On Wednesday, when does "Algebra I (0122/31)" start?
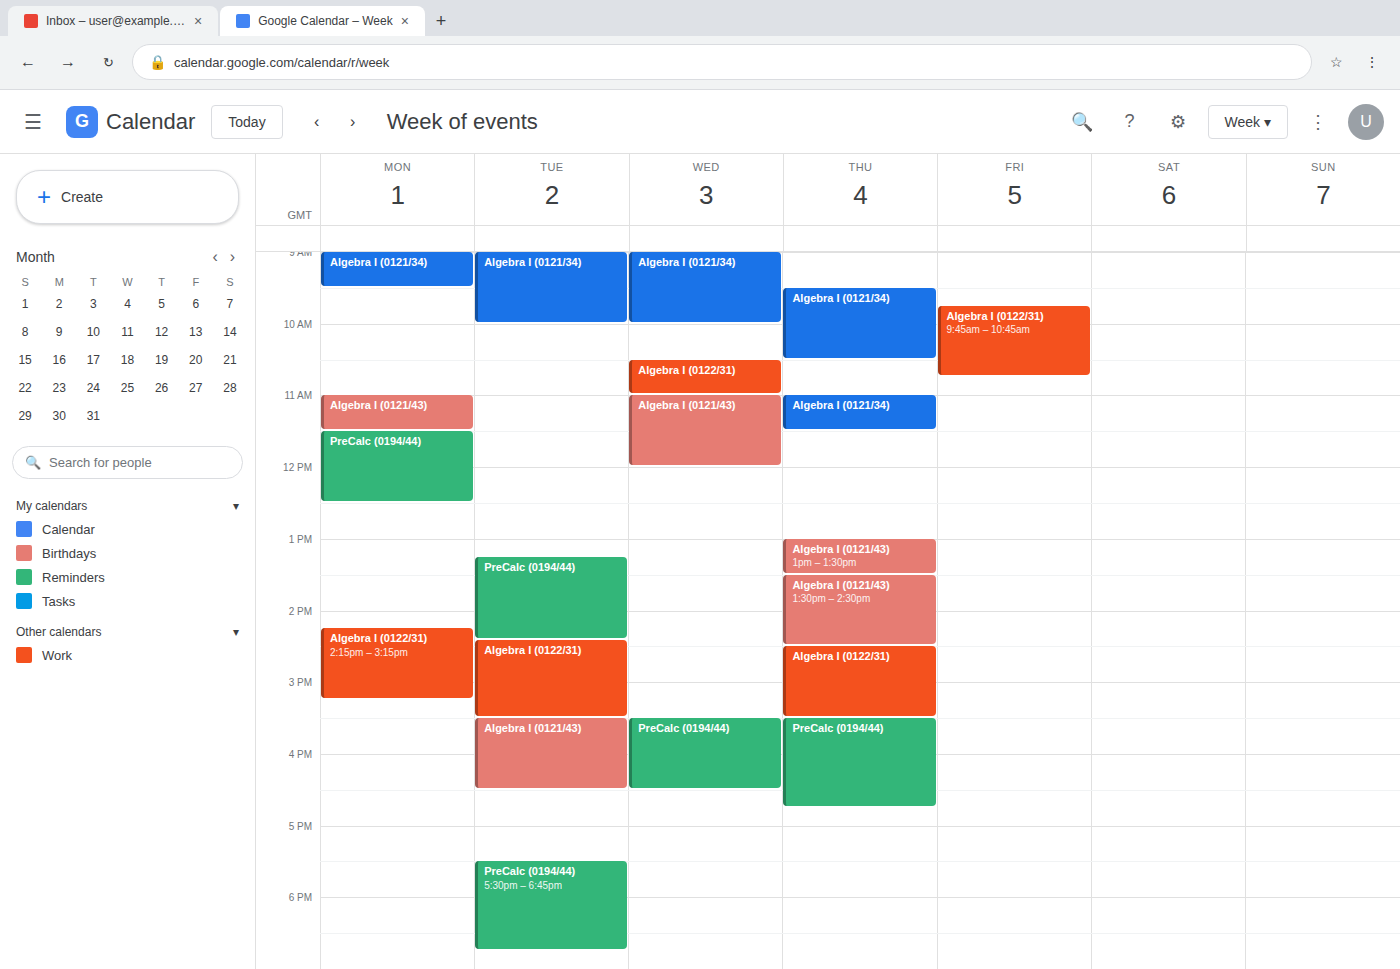
10:30 AM